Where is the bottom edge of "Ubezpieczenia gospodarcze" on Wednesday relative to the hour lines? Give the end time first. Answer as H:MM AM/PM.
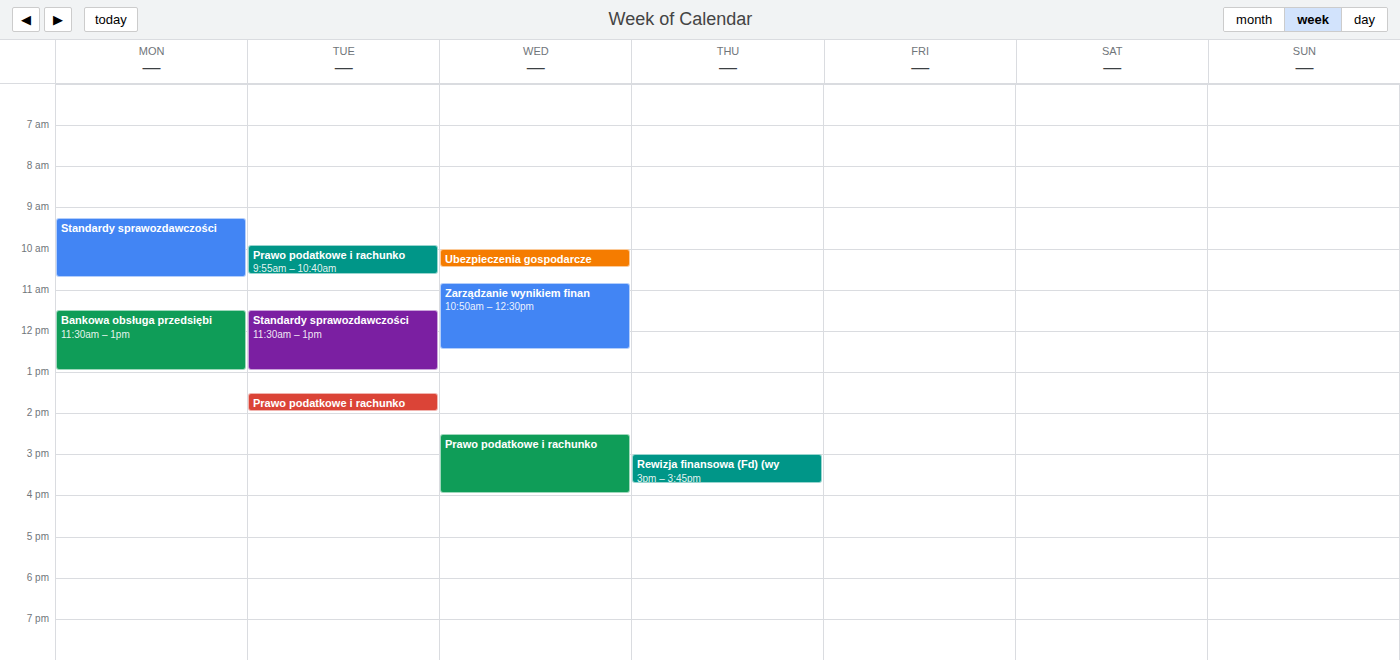
10:30 AM -- halfway between the 10 AM and 11 AM lines.